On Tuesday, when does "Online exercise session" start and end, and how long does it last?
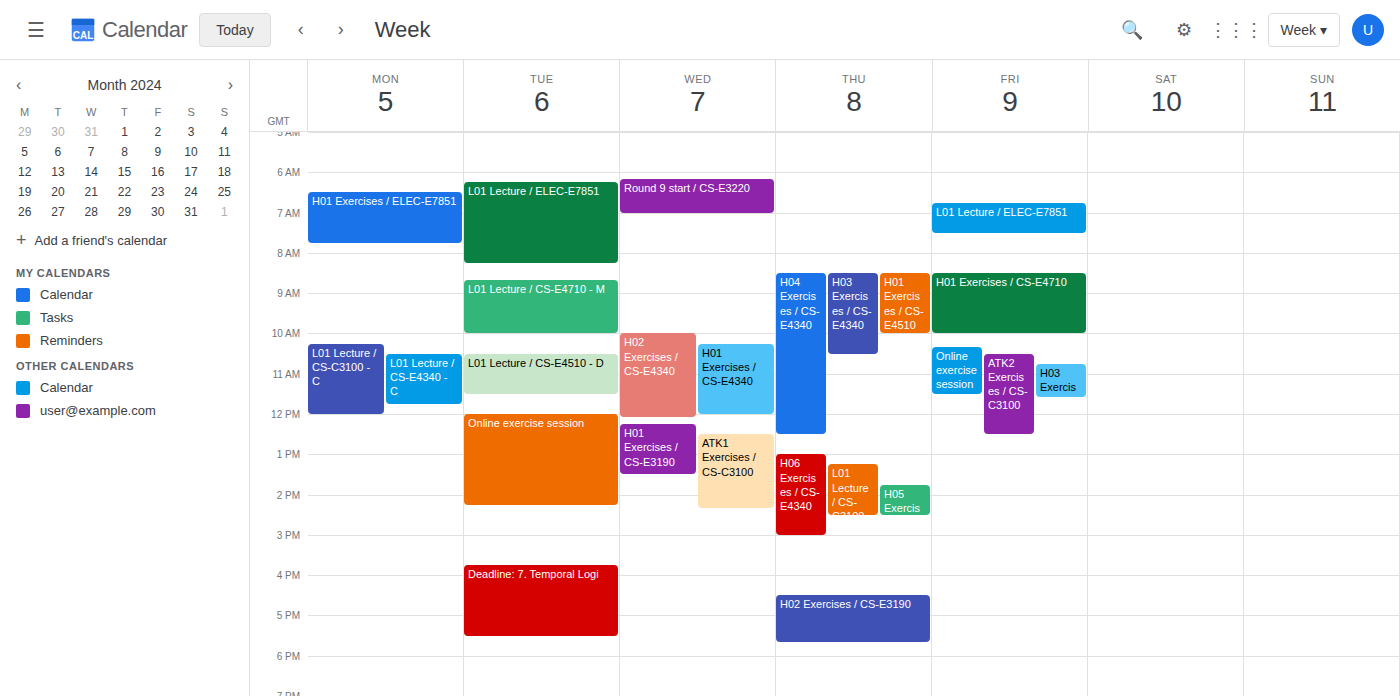
12:00 PM to 2:15 PM, 2 hours 15 minutes